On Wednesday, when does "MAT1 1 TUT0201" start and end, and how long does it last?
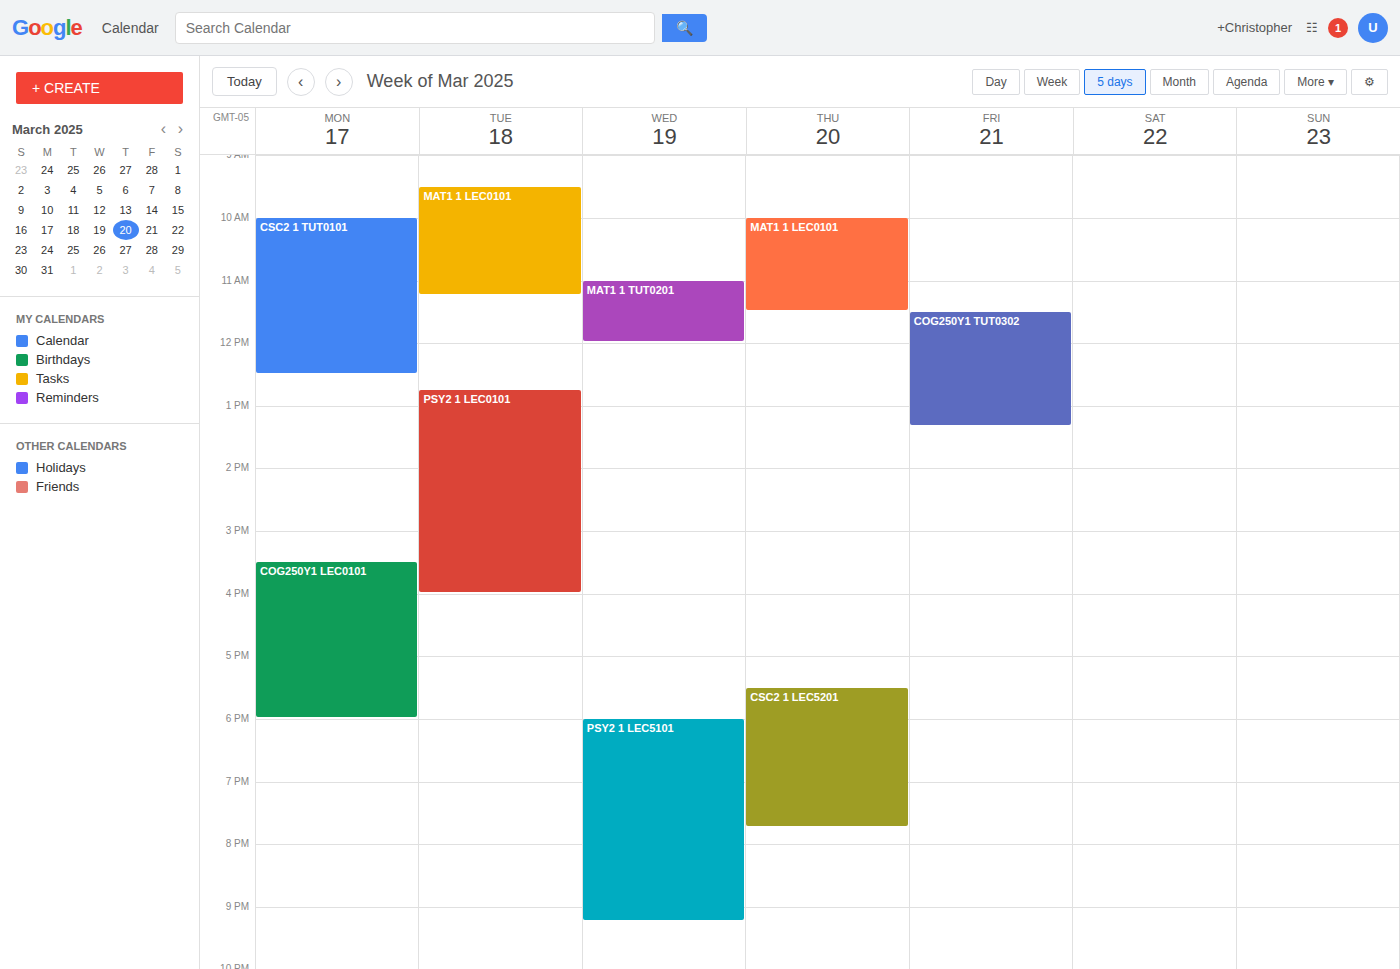
11:00 AM to 12:00 PM, 1 hour